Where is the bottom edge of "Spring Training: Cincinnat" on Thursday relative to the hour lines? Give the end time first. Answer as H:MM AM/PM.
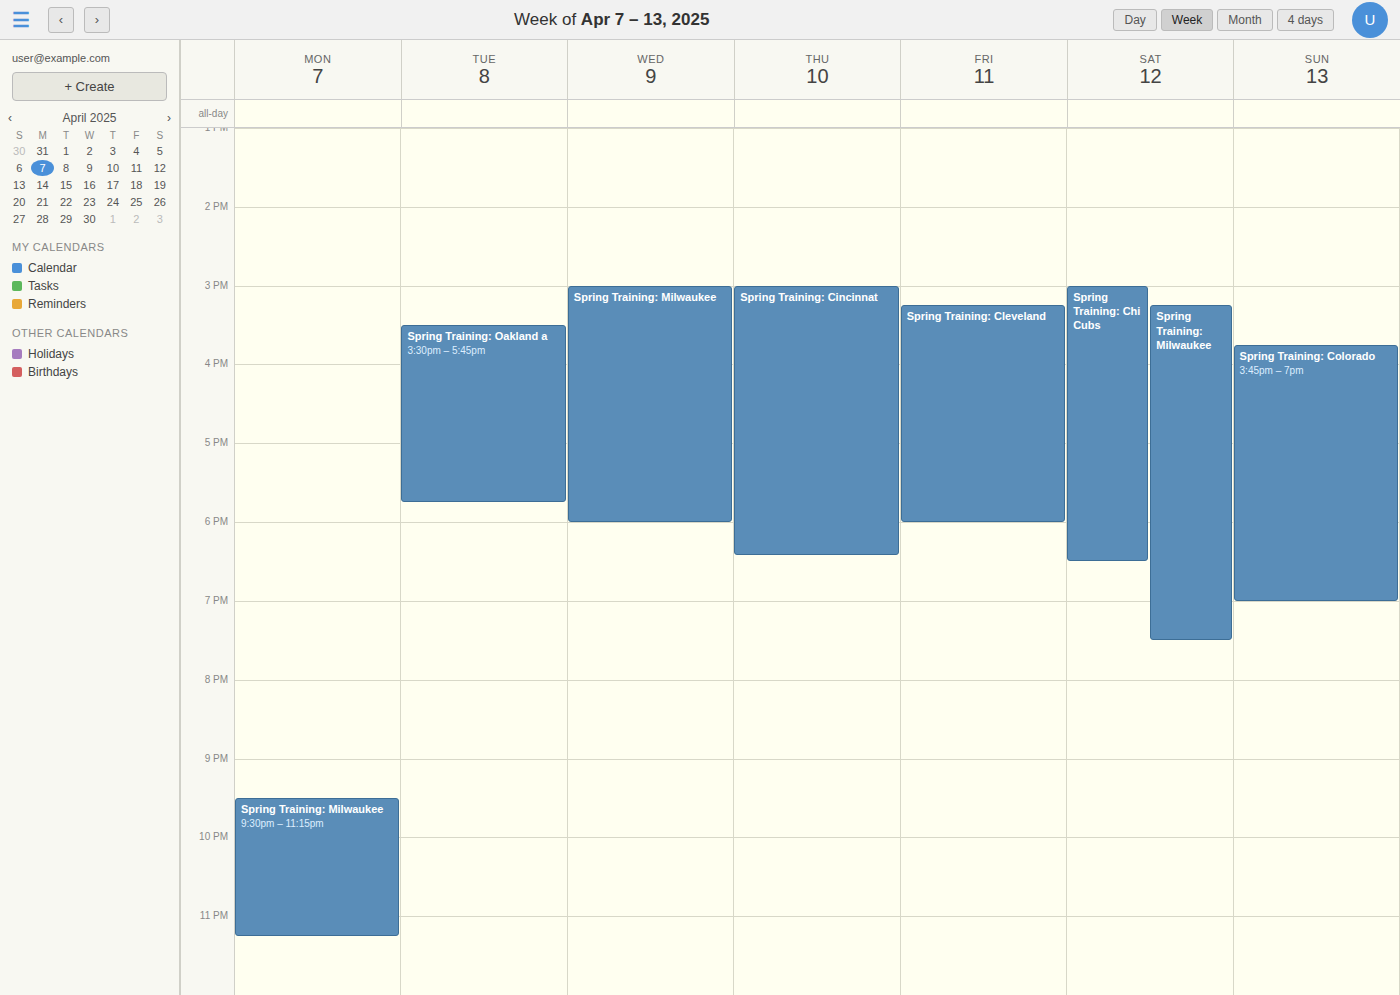
6:25 PM -- neither: 25 minutes below the 6 PM line and 35 minutes above the 7 PM line.